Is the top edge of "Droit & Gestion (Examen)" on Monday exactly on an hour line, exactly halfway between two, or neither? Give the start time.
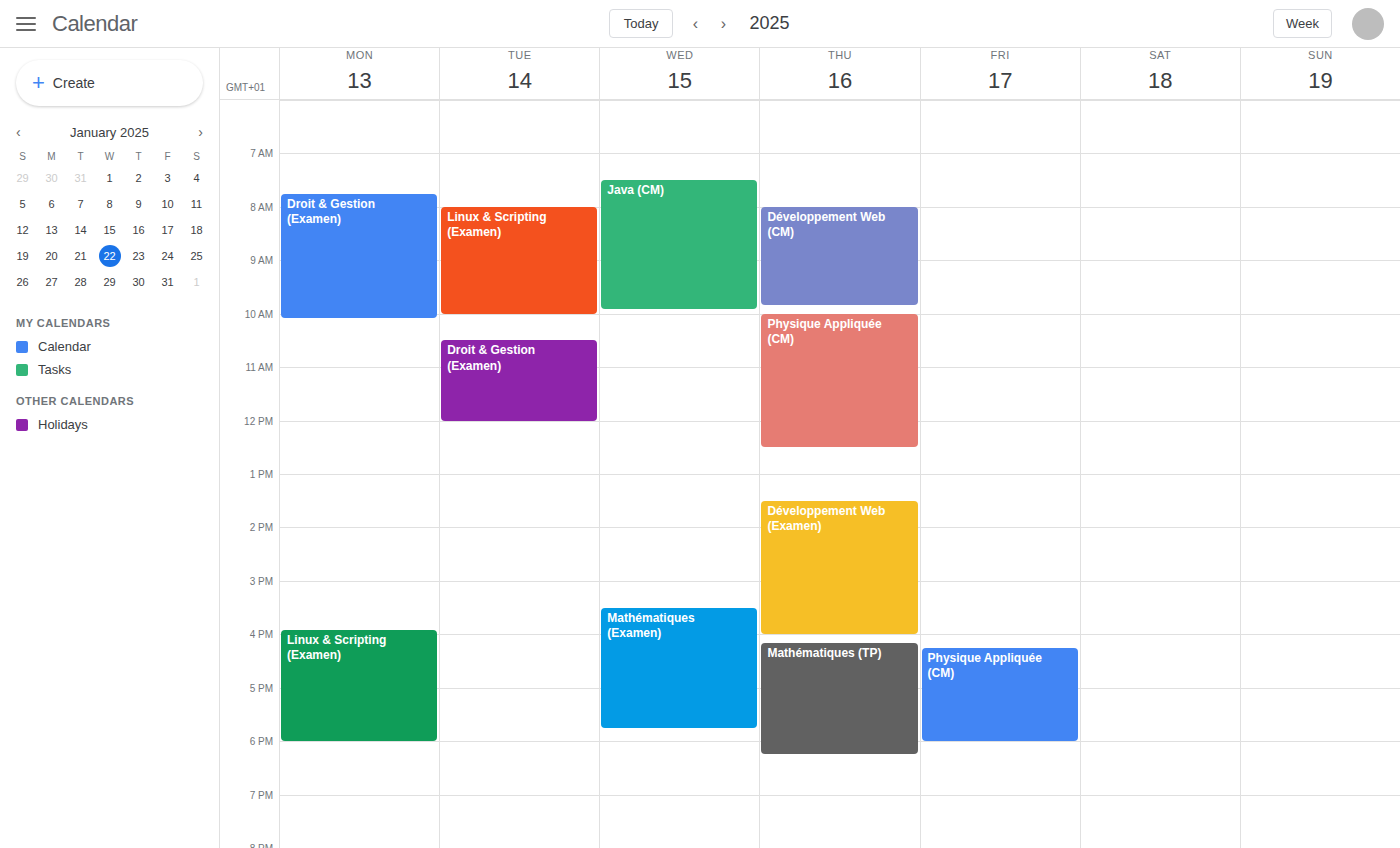
07:45 -- neither: three quarters of the way from the 07:00 line to the 08:00 line.